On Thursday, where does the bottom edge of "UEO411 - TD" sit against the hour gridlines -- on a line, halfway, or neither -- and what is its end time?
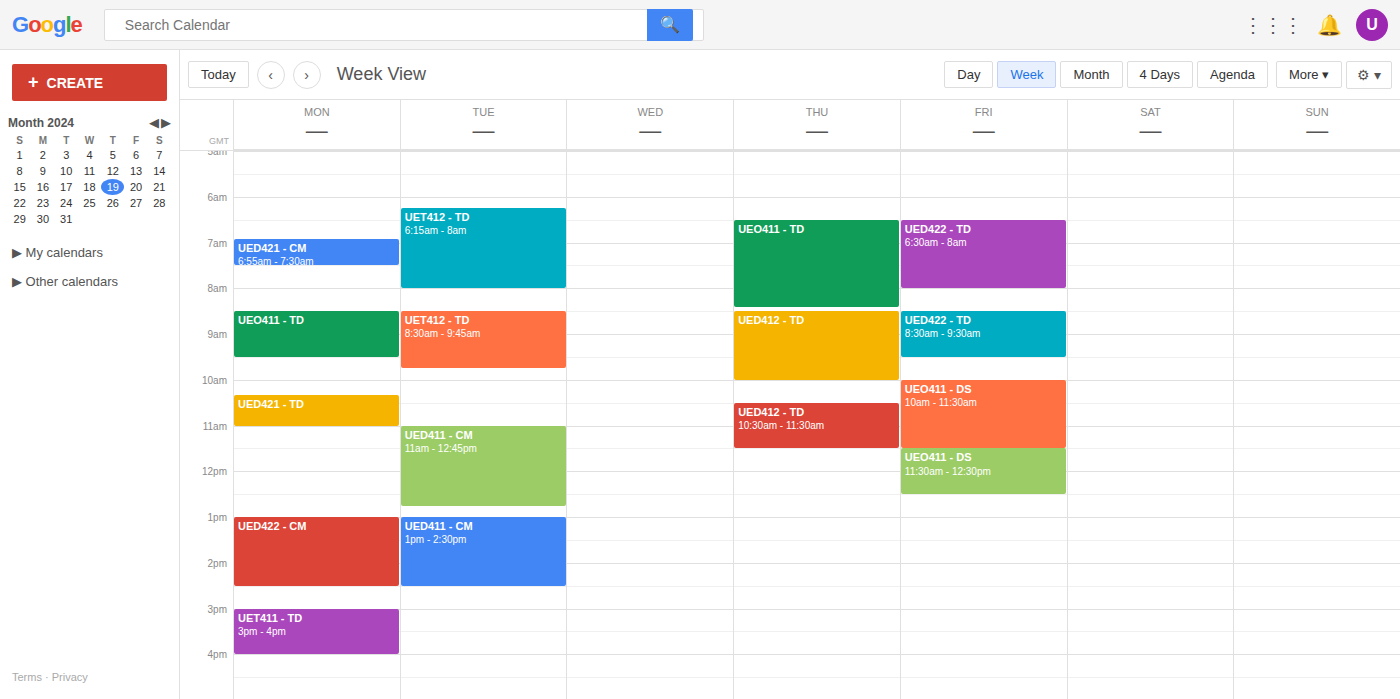
8:25 AM -- neither: 25 minutes below the 8 AM line and 35 minutes above the 9 AM line.